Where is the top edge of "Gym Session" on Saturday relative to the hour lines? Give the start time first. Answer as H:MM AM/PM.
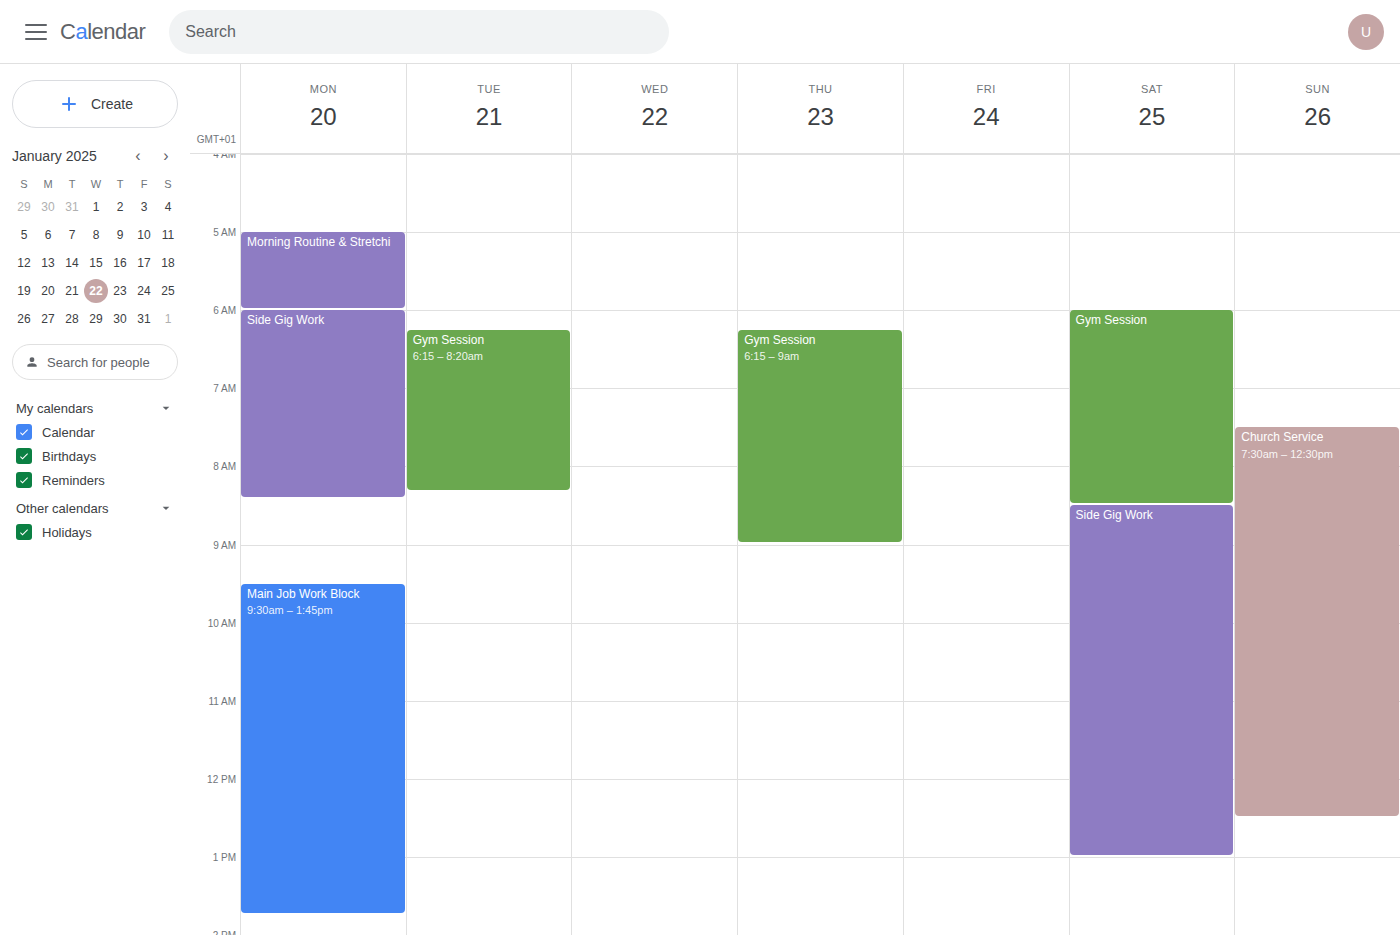
6:00 AM -- exactly on the 6 AM line.